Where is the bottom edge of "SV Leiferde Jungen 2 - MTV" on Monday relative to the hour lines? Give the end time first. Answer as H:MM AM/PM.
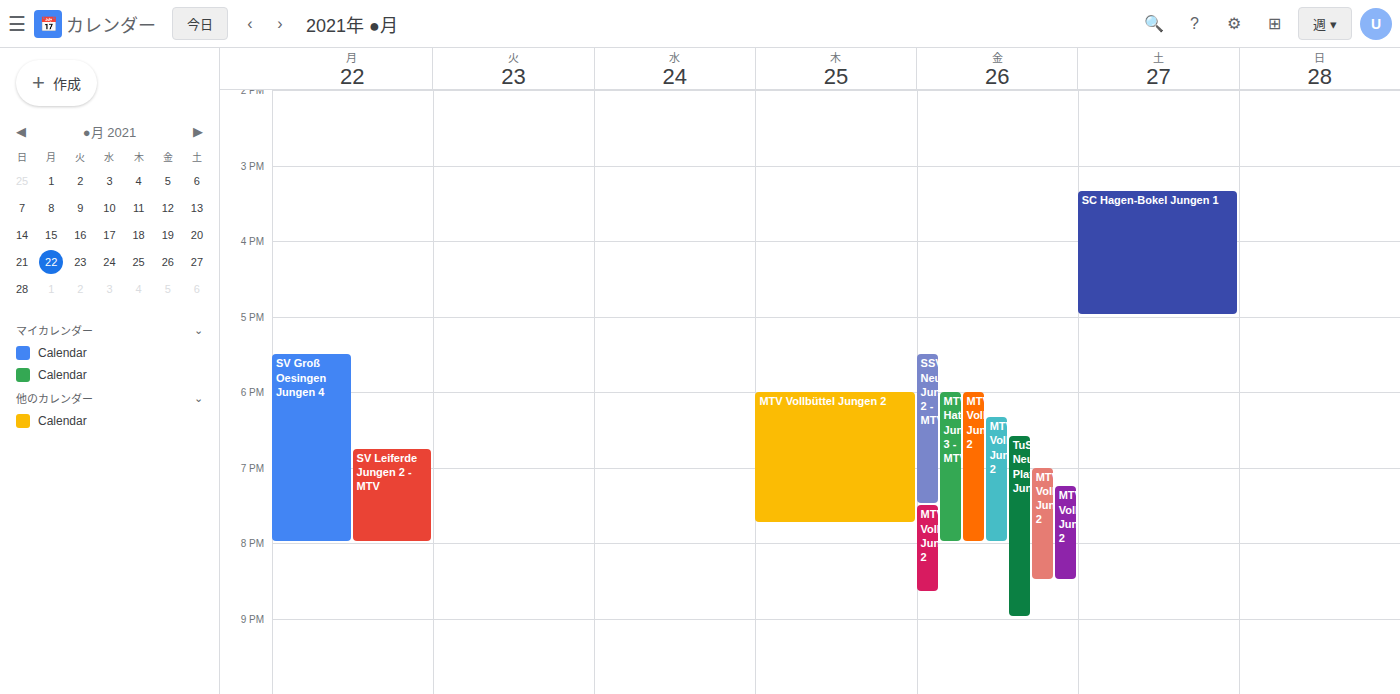
8:00 PM -- exactly on the 8 PM line.